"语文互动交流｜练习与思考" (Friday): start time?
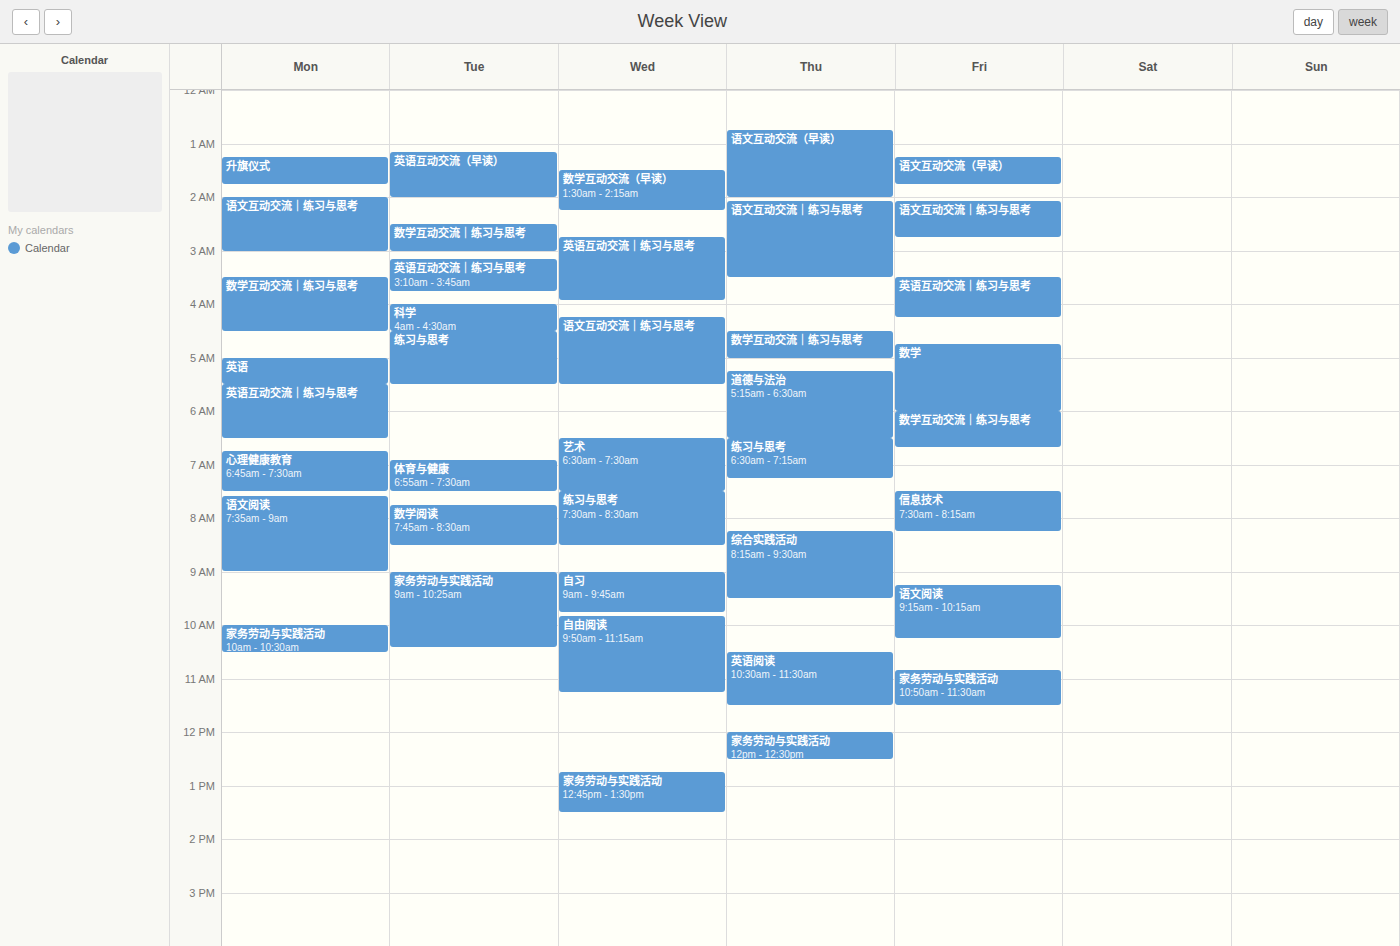
2:05 AM